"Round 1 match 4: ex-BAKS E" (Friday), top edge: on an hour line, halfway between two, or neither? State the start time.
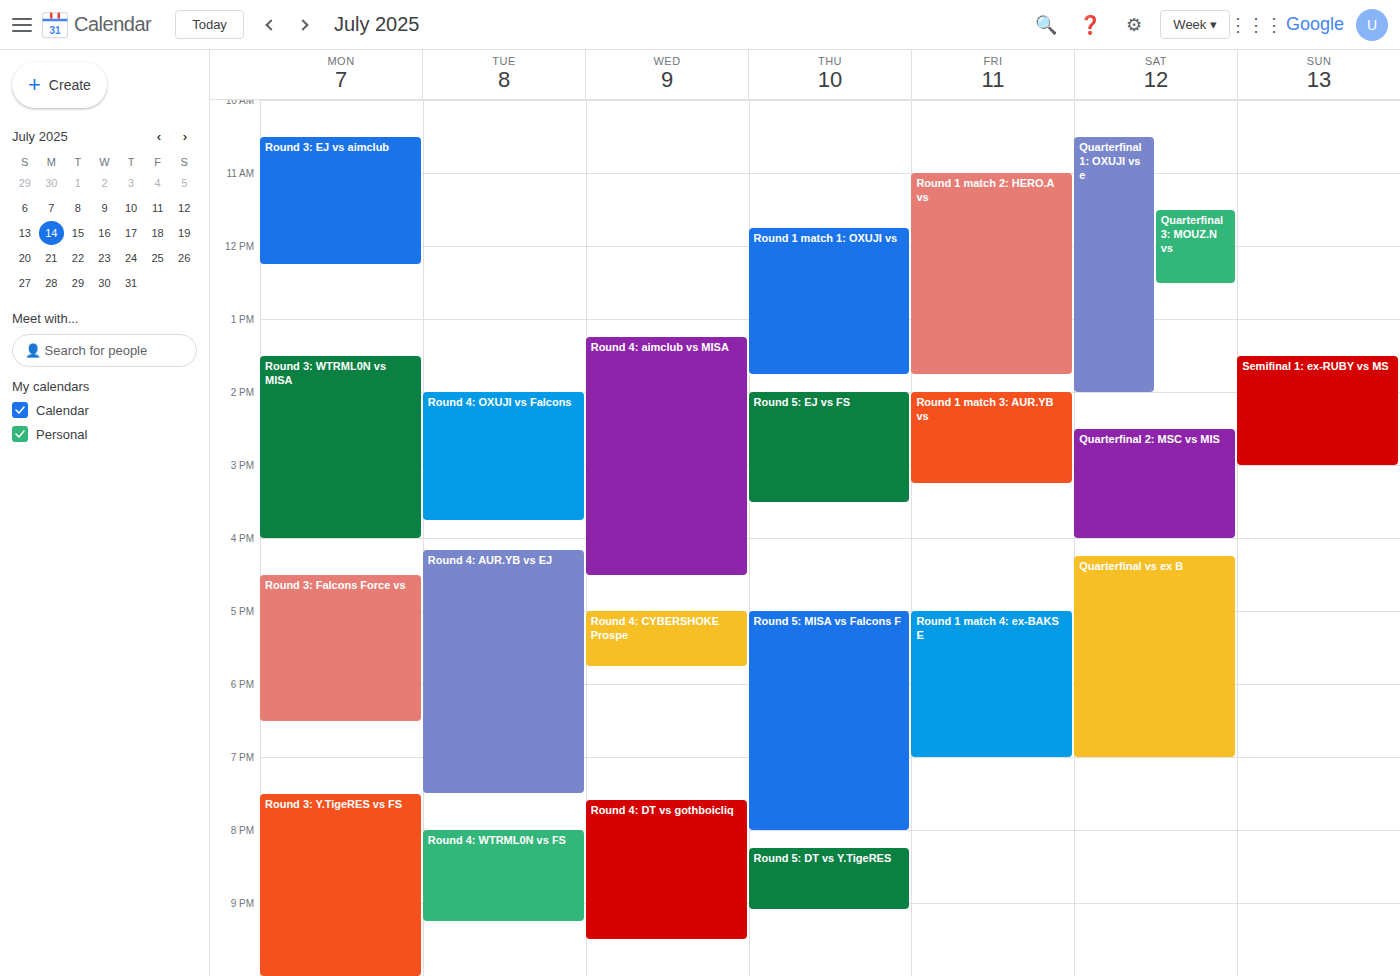
5:00 PM -- exactly on the 5 PM line.